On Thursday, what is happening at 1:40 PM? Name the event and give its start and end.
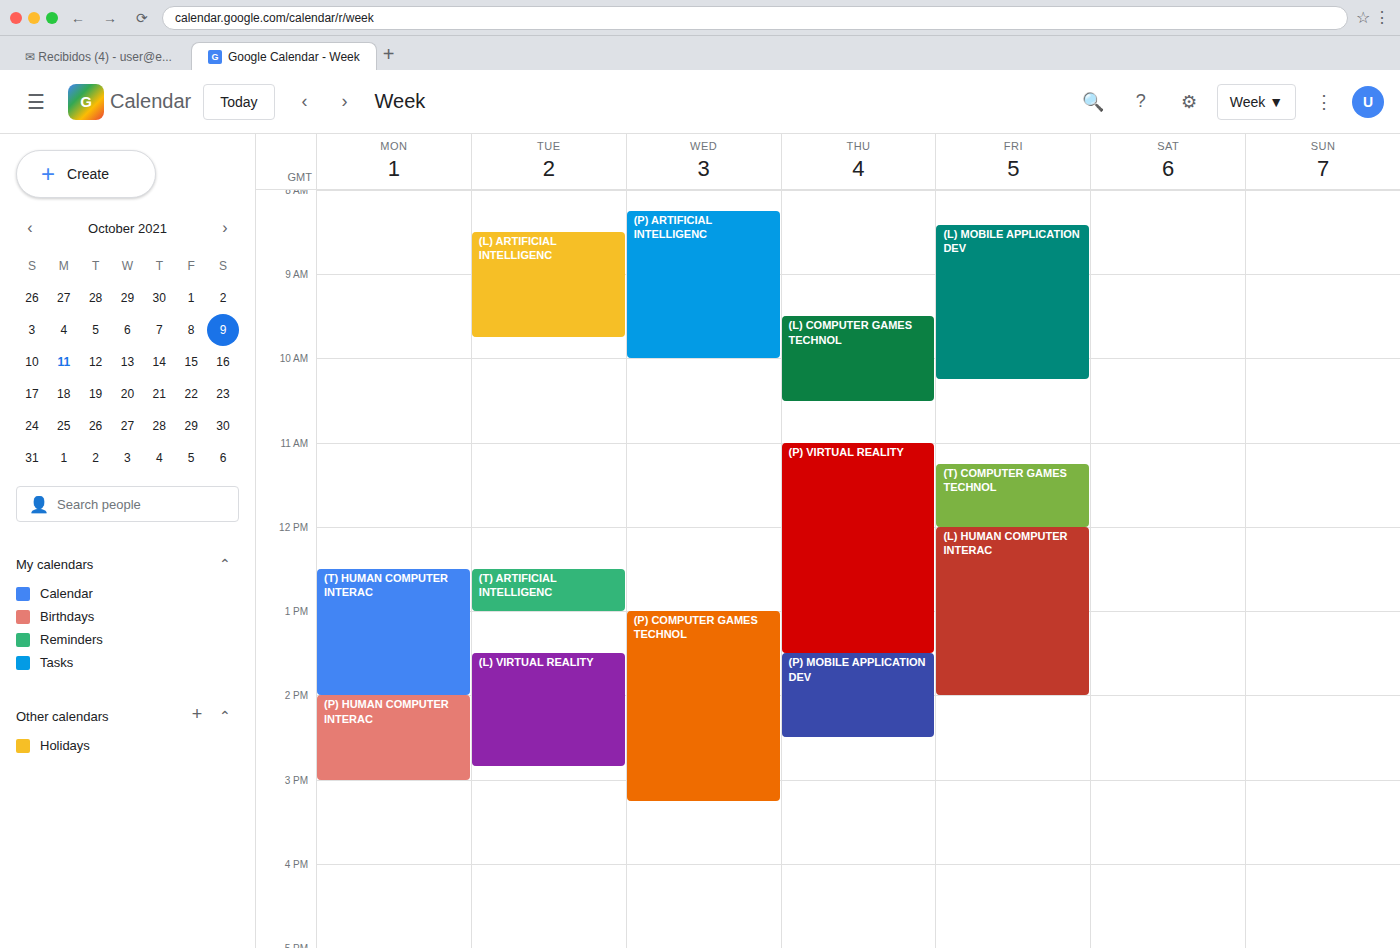
"(P) MOBILE APPLICATION DEV", 1:30 PM to 2:30 PM